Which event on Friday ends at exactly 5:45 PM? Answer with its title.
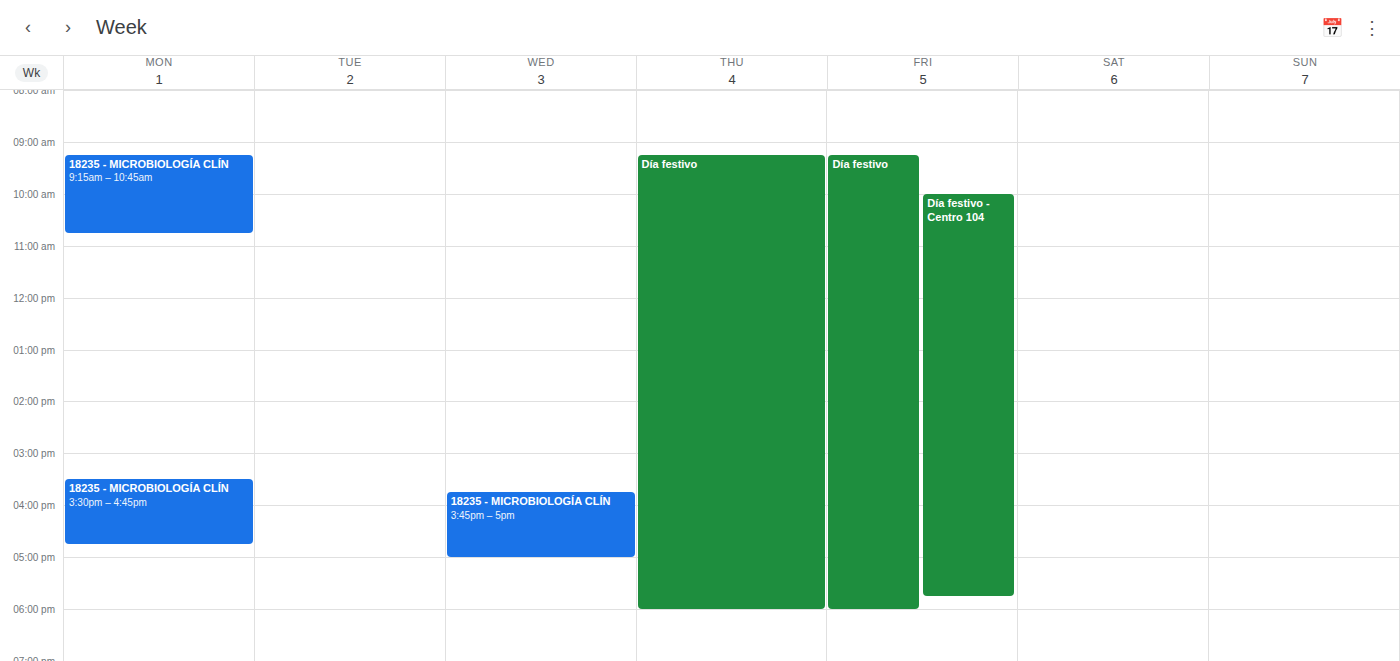
"Día festivo - Centro 104"